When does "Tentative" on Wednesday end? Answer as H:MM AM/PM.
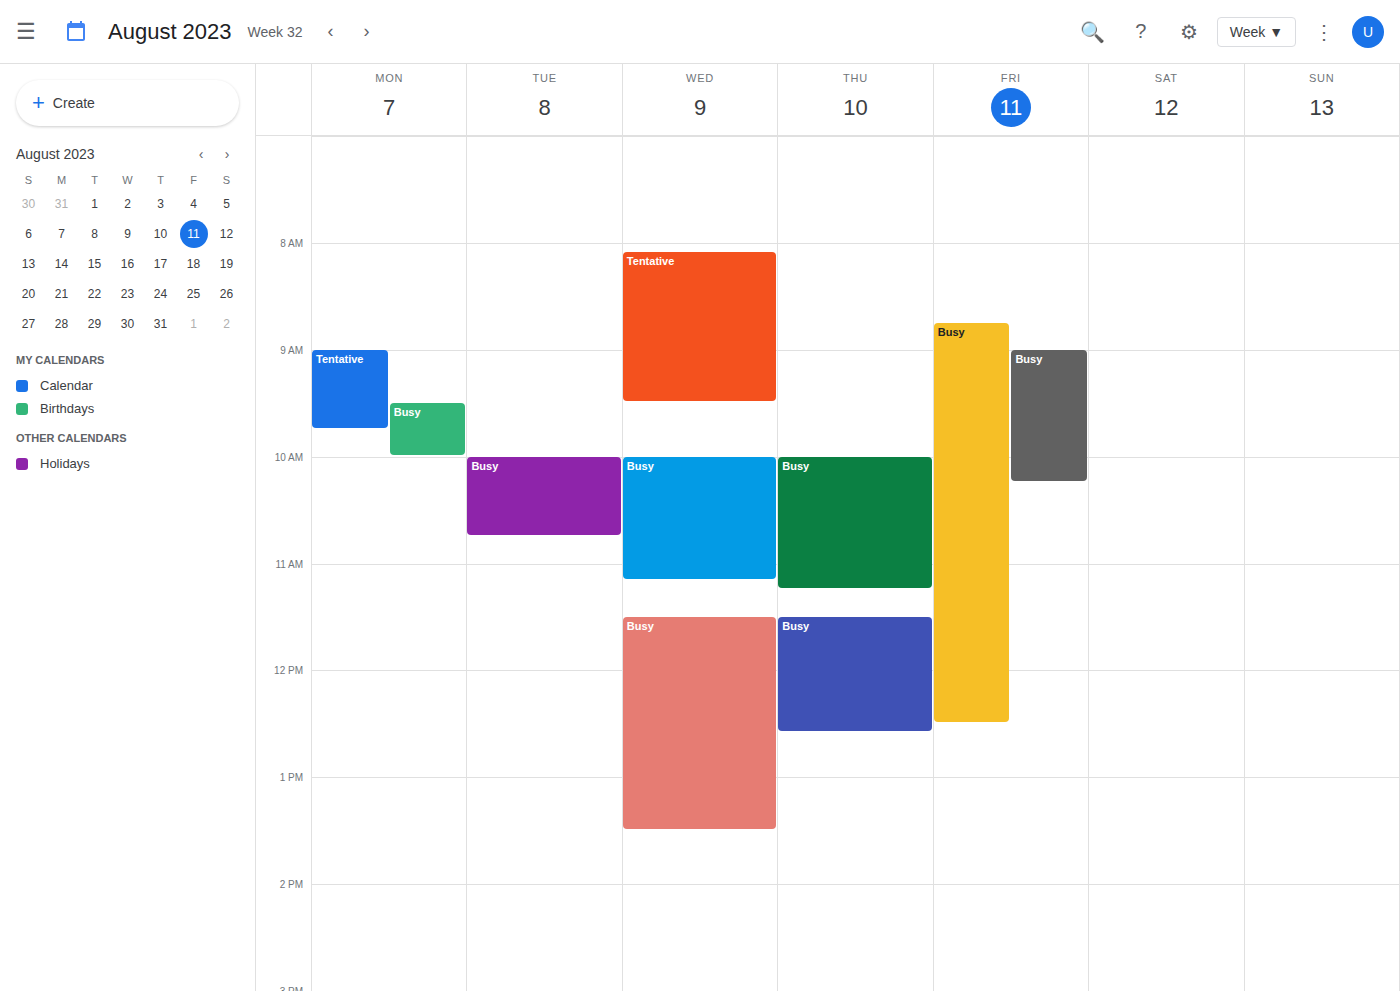
9:30 AM